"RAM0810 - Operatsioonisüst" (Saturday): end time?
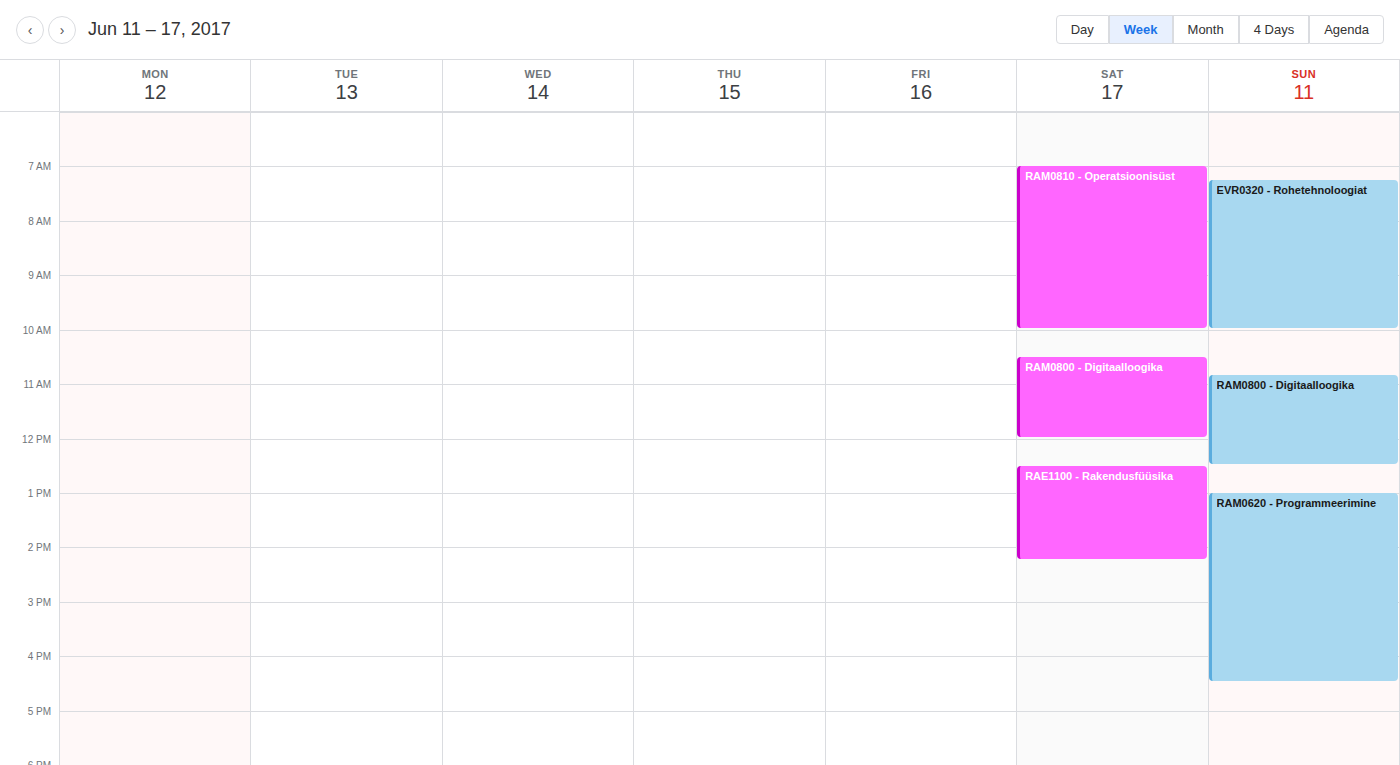
10:00 AM